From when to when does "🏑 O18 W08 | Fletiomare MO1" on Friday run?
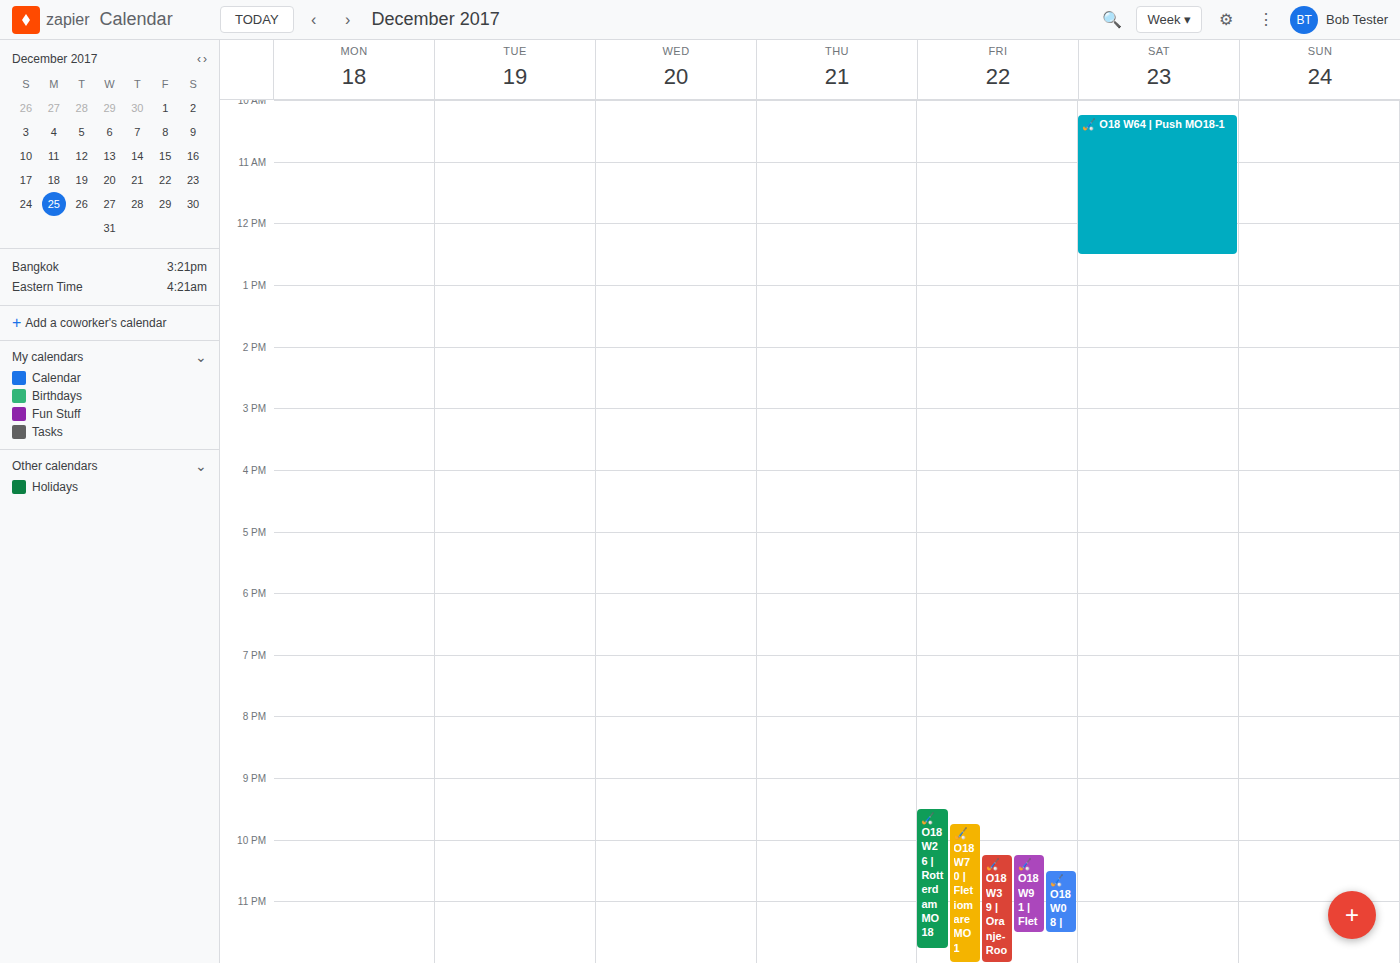
10:30 PM to 11:30 PM